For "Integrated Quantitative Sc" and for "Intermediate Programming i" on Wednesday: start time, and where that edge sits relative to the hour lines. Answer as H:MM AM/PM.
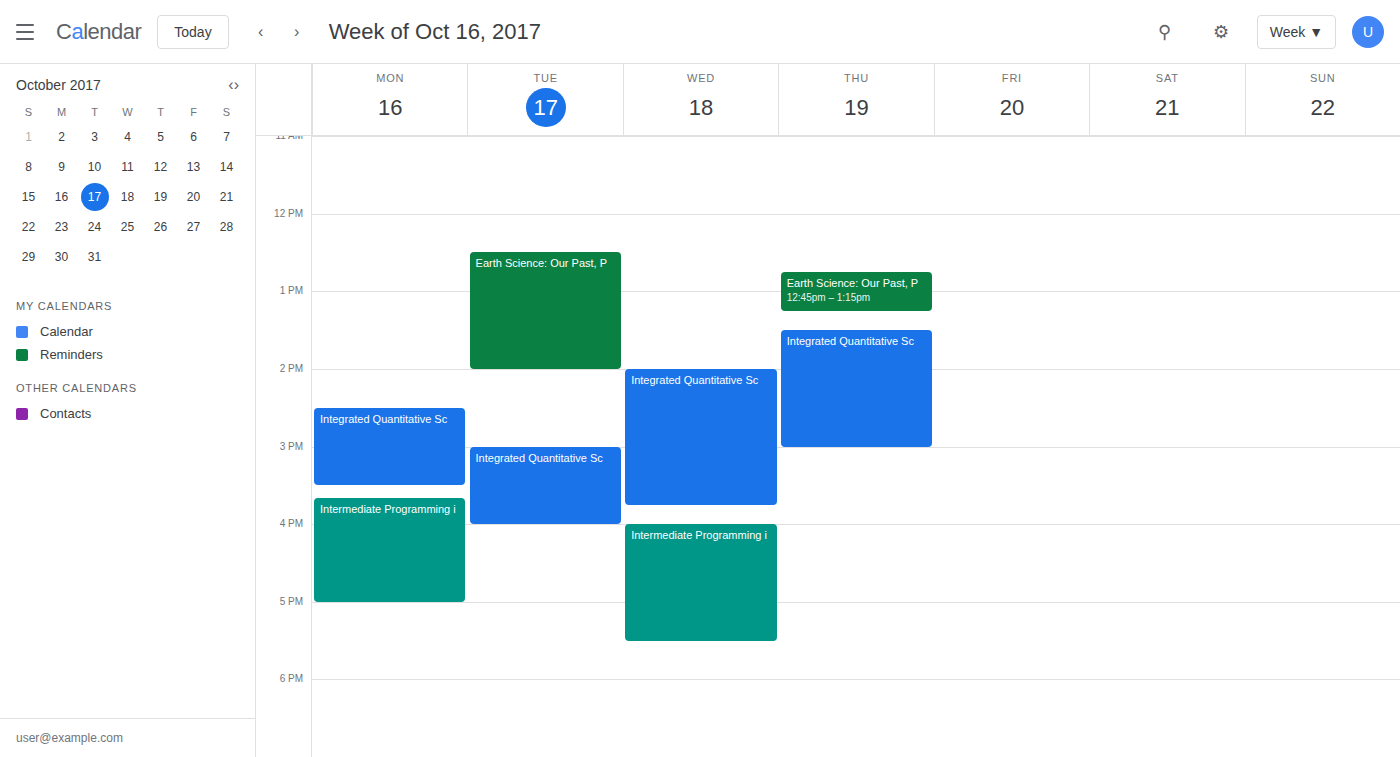
"Integrated Quantitative Sc": 2:00 PM, exactly on the 2 PM line. "Intermediate Programming i": 4:00 PM, exactly on the 4 PM line.